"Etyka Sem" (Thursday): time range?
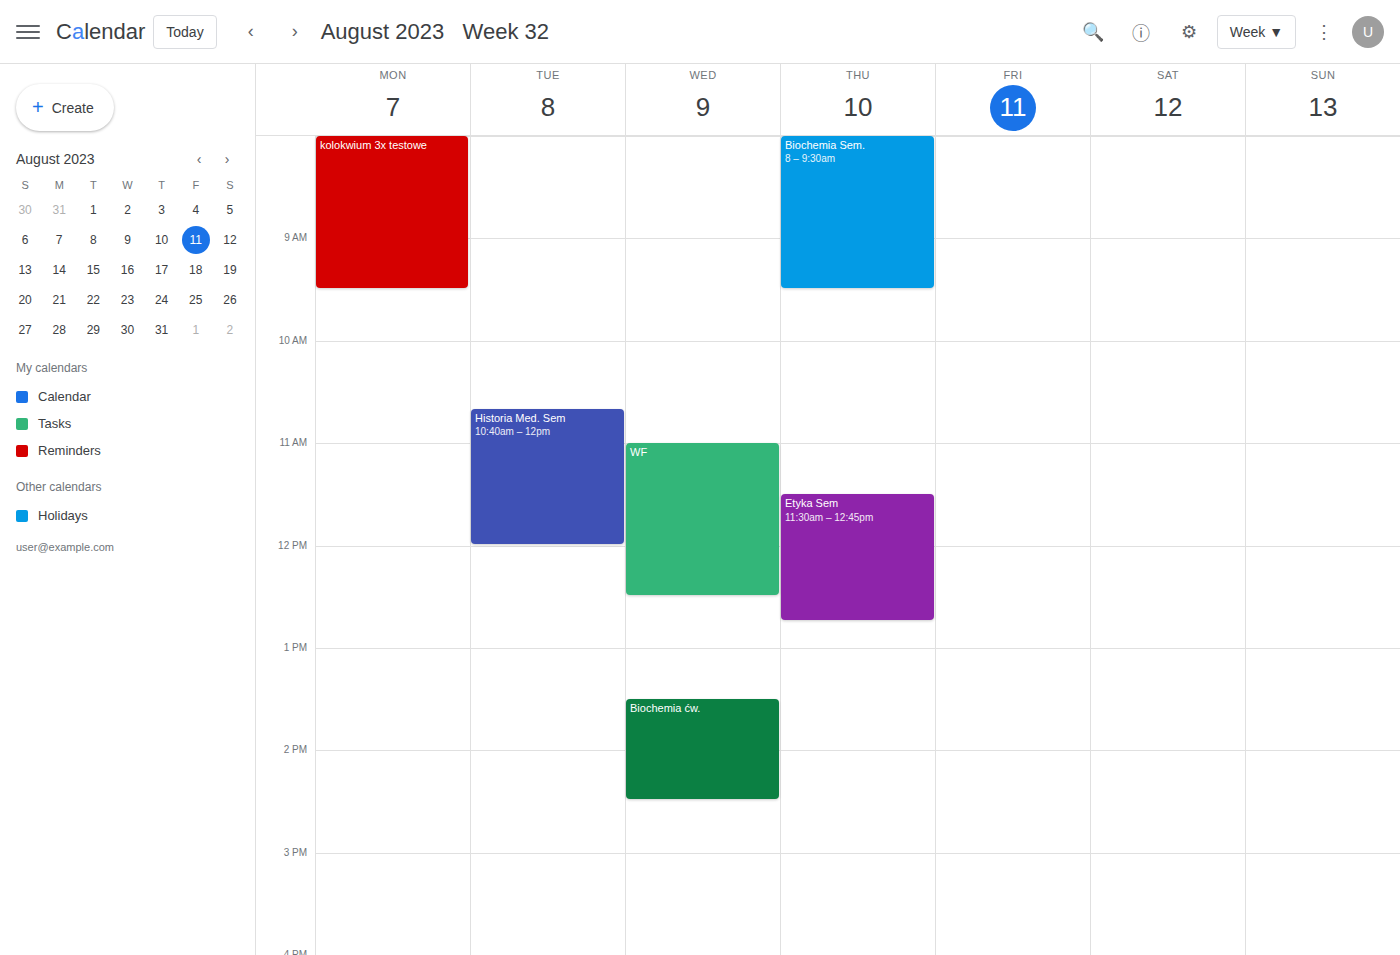
11:30 AM to 12:45 PM